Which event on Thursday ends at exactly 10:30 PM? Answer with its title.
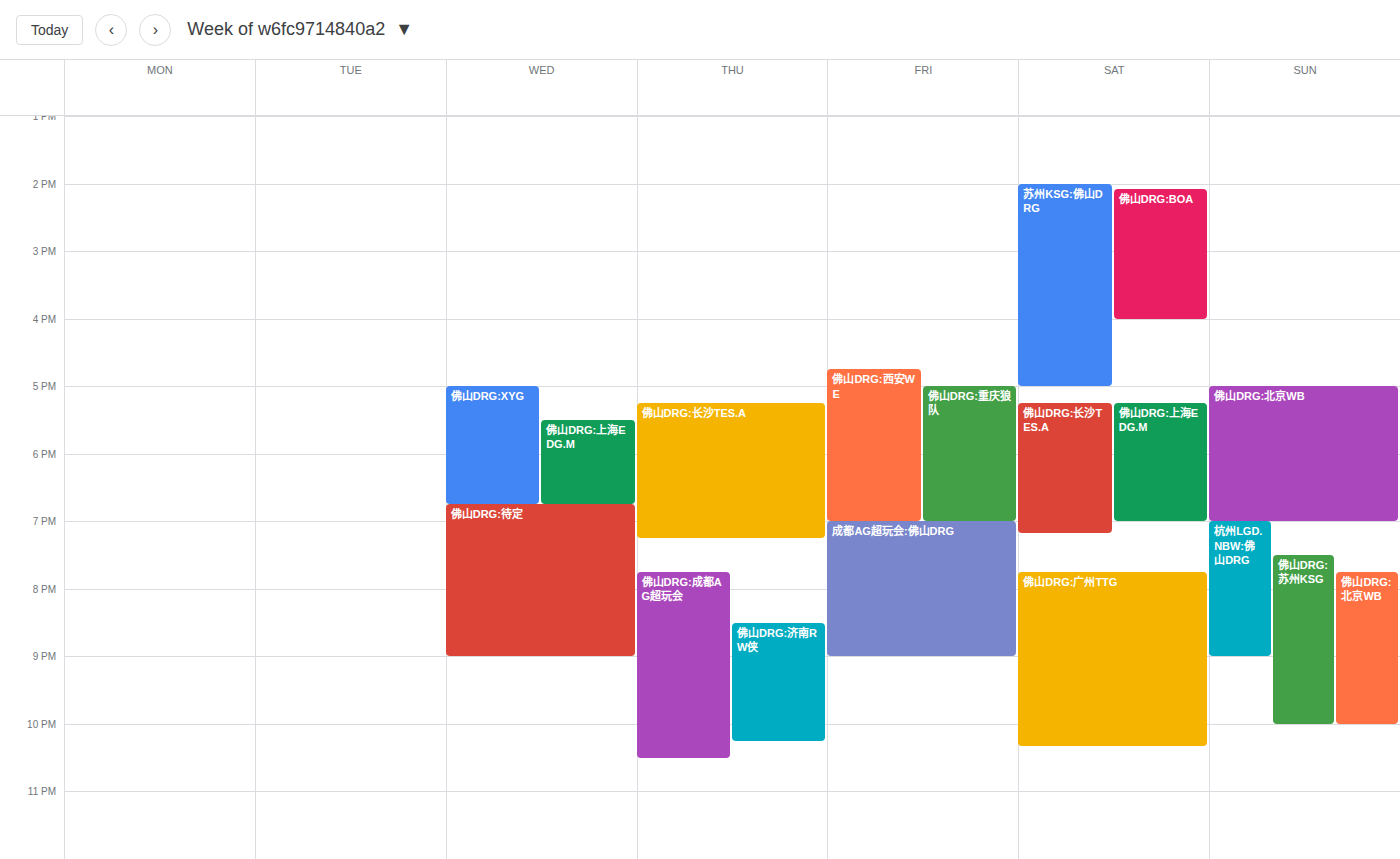
"佛山DRG:成都AG超玩会"